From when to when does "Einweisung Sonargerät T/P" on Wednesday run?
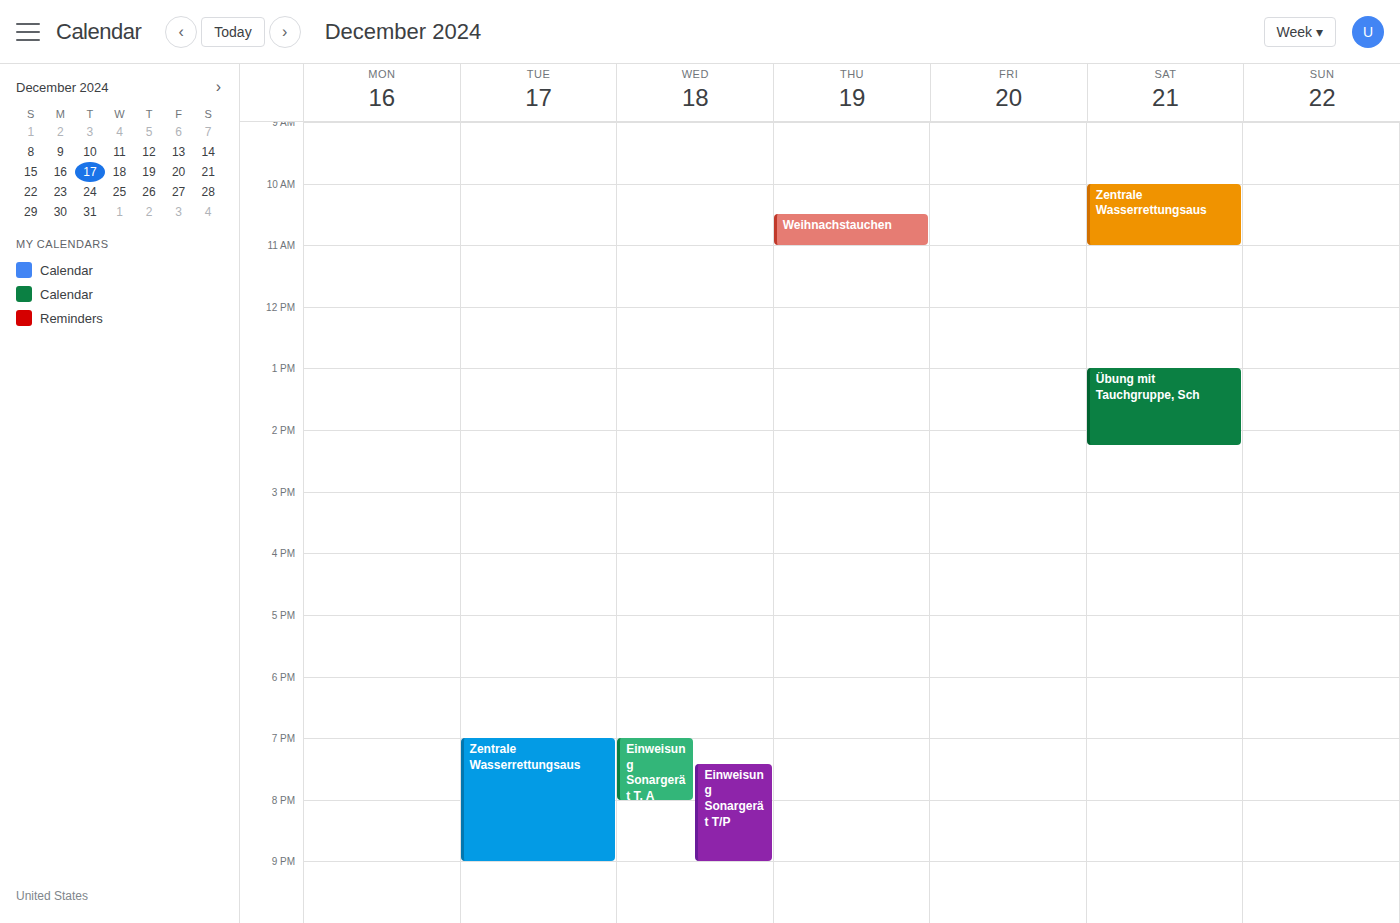
7:25 PM to 9:00 PM